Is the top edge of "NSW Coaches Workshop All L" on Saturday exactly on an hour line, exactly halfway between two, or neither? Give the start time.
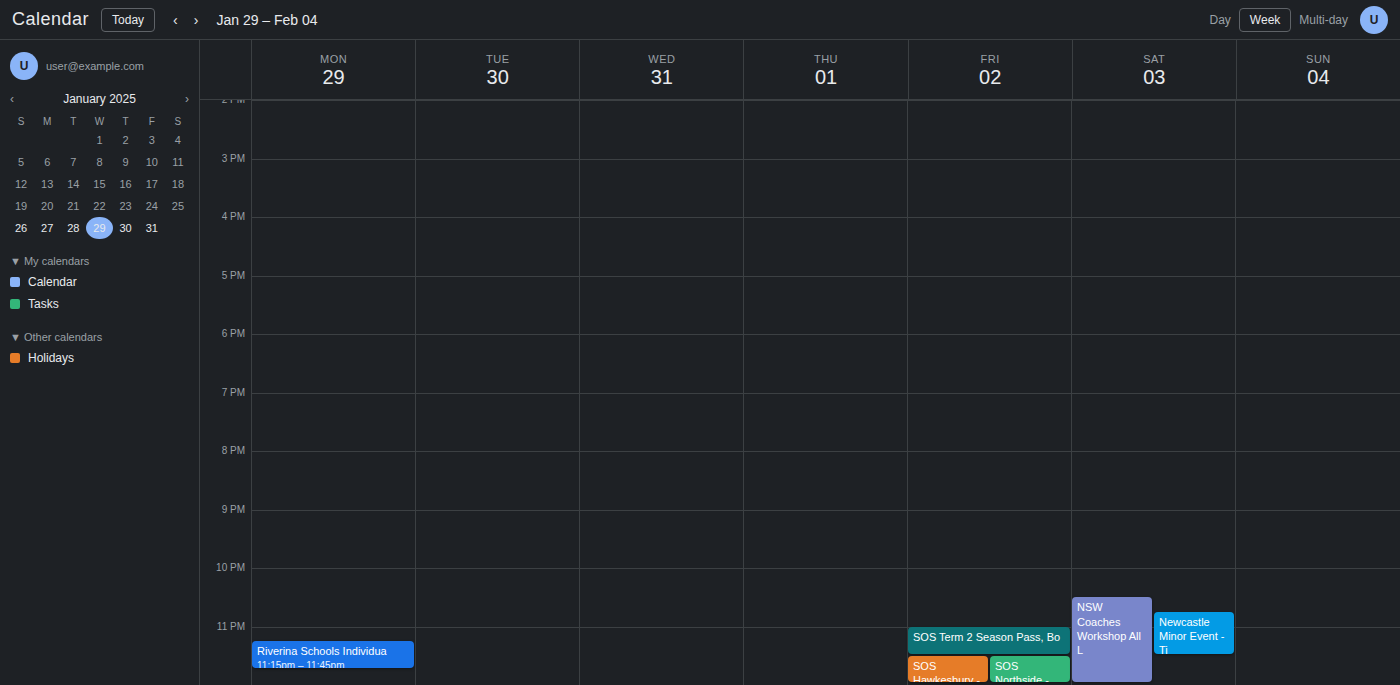
10:30 PM -- halfway between the 10 PM and 11 PM lines.